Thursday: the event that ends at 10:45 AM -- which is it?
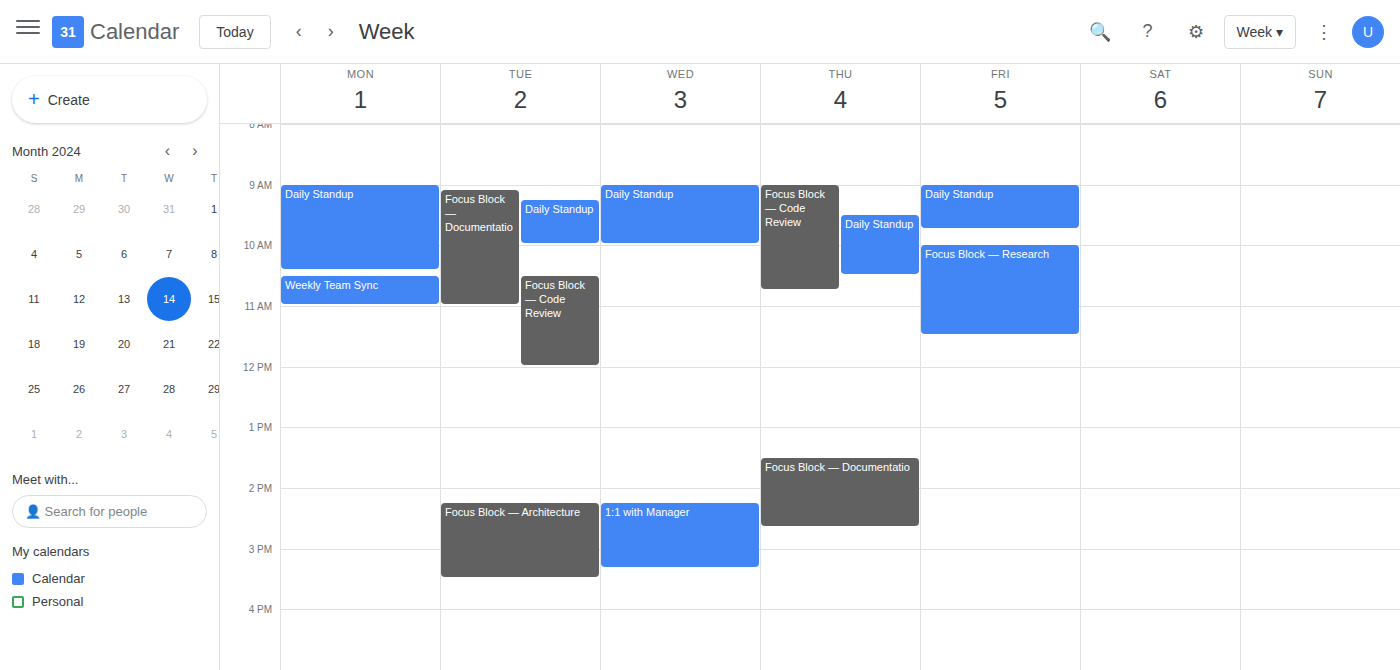
"Focus Block — Code Review"